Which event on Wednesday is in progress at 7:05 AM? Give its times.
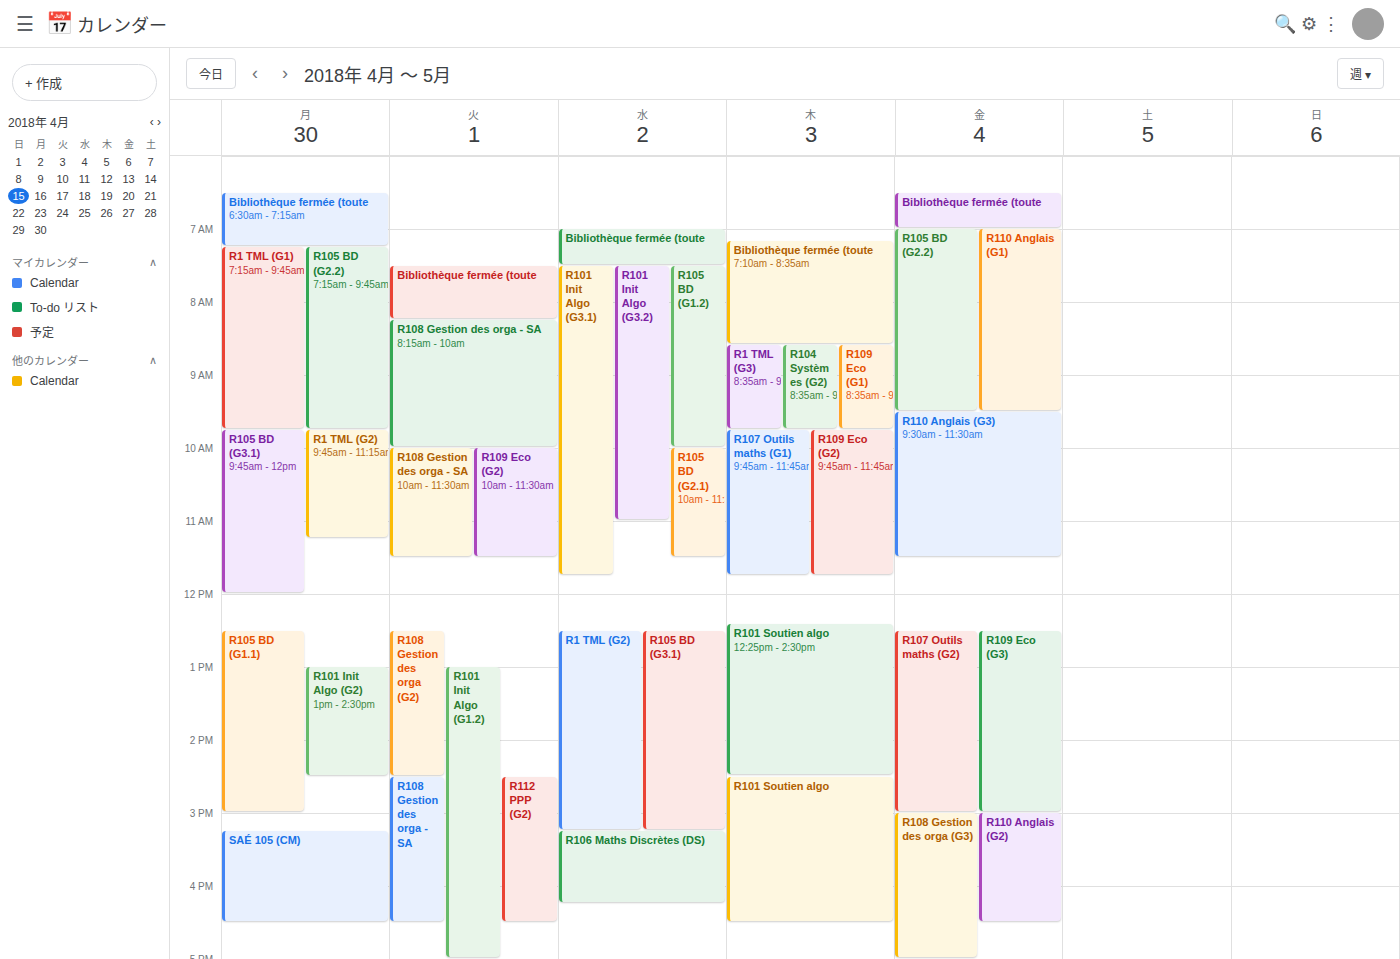
"Bibliothèque fermée (toute", 7:00 AM to 7:30 AM